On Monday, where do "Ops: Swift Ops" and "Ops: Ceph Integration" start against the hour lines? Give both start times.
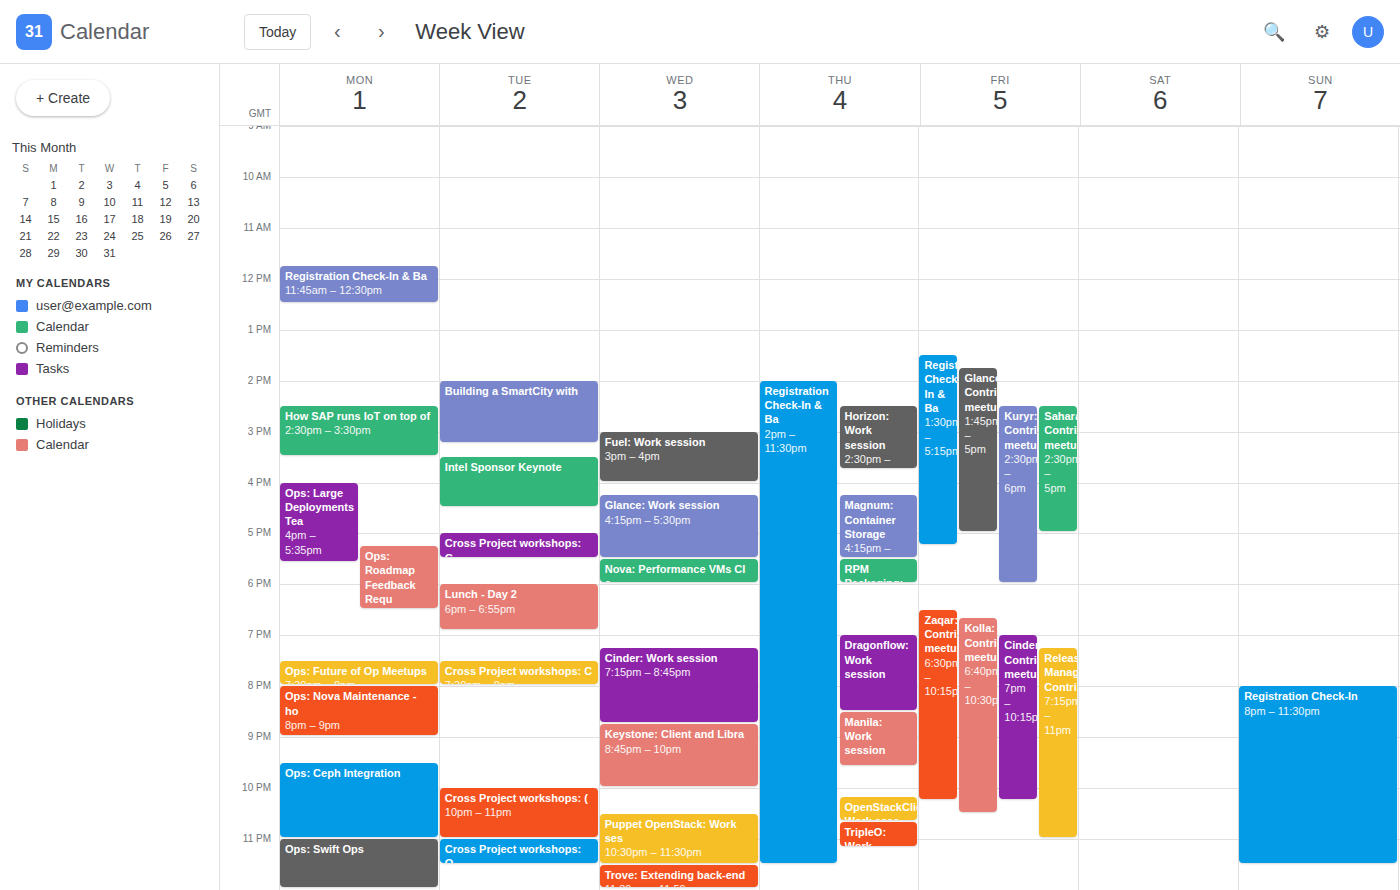
"Ops: Swift Ops": 11:00 PM, exactly on the 11 PM line. "Ops: Ceph Integration": 9:30 PM, halfway between the 9 PM and 10 PM lines.